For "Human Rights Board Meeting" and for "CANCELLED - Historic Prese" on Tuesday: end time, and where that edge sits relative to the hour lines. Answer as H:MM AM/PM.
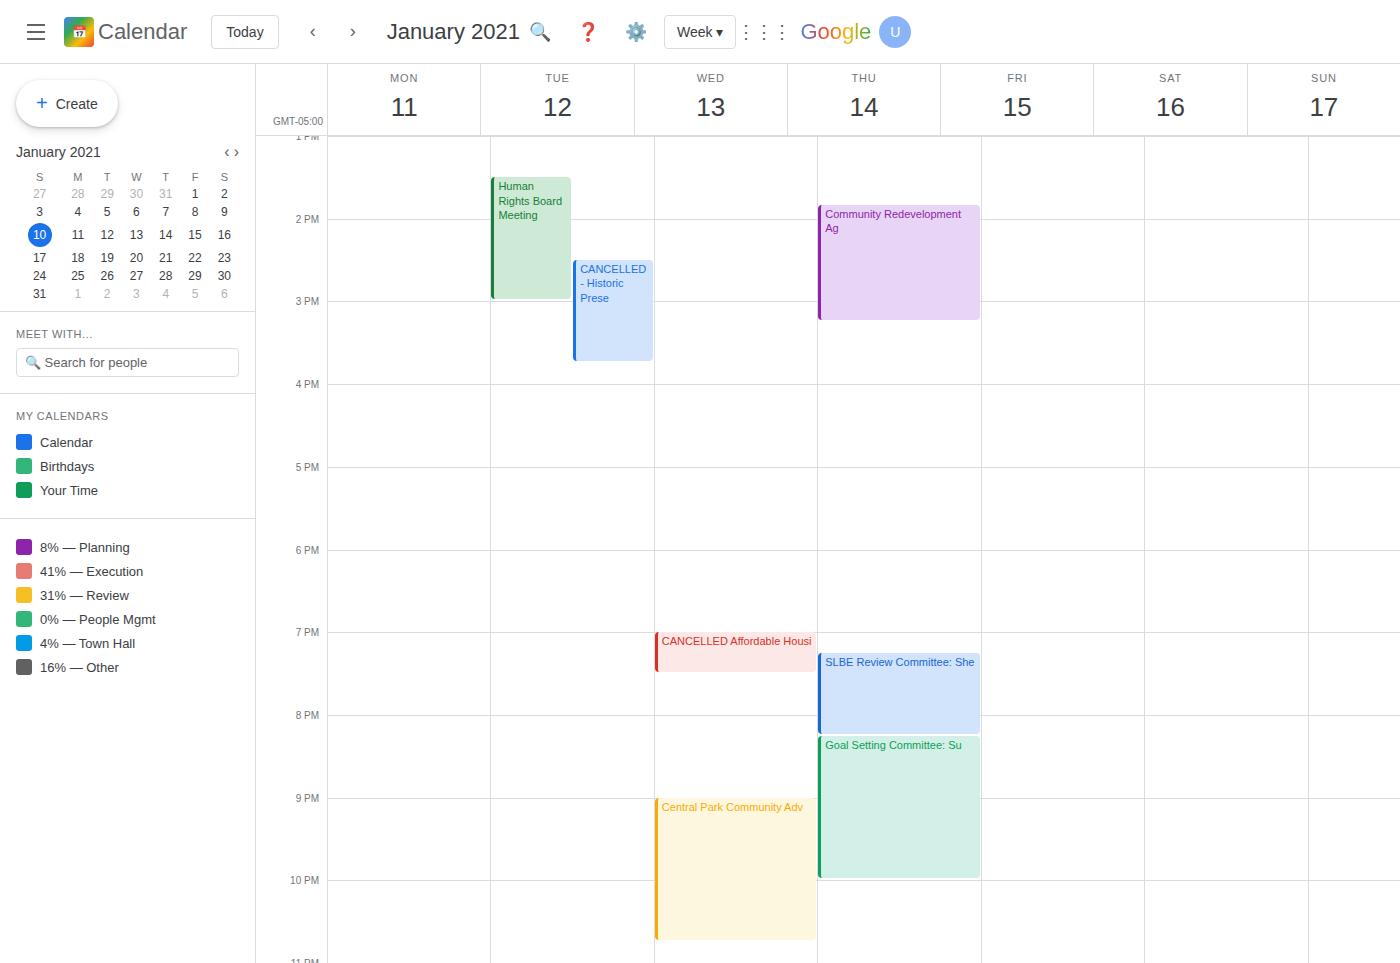
"Human Rights Board Meeting": 3:00 PM, exactly on the 3 PM line. "CANCELLED - Historic Prese": 3:45 PM, neither: three quarters of the way from the 3 PM line to the 4 PM line.